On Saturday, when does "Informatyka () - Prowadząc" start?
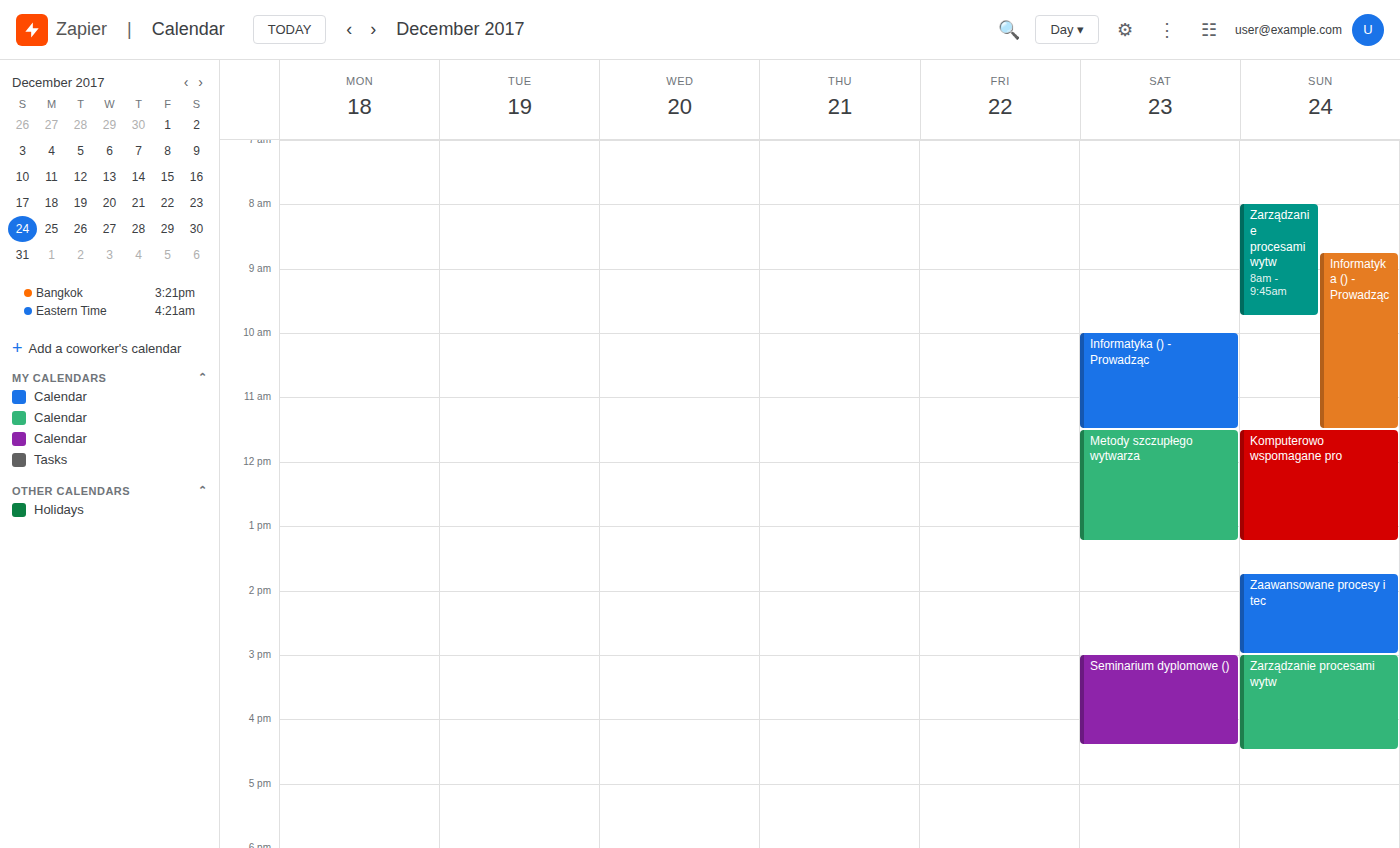
10:00 AM